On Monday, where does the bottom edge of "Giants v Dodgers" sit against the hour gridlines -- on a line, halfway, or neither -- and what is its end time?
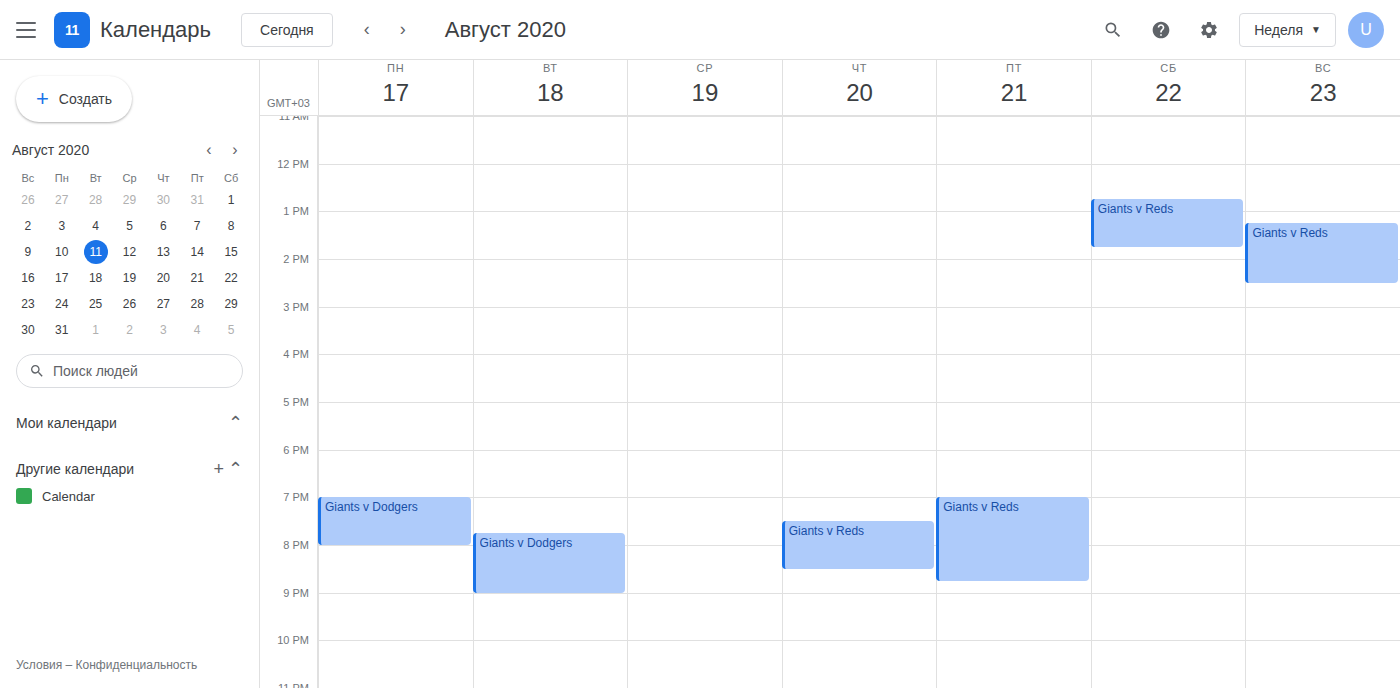
8:00 PM -- exactly on the 8 PM line.